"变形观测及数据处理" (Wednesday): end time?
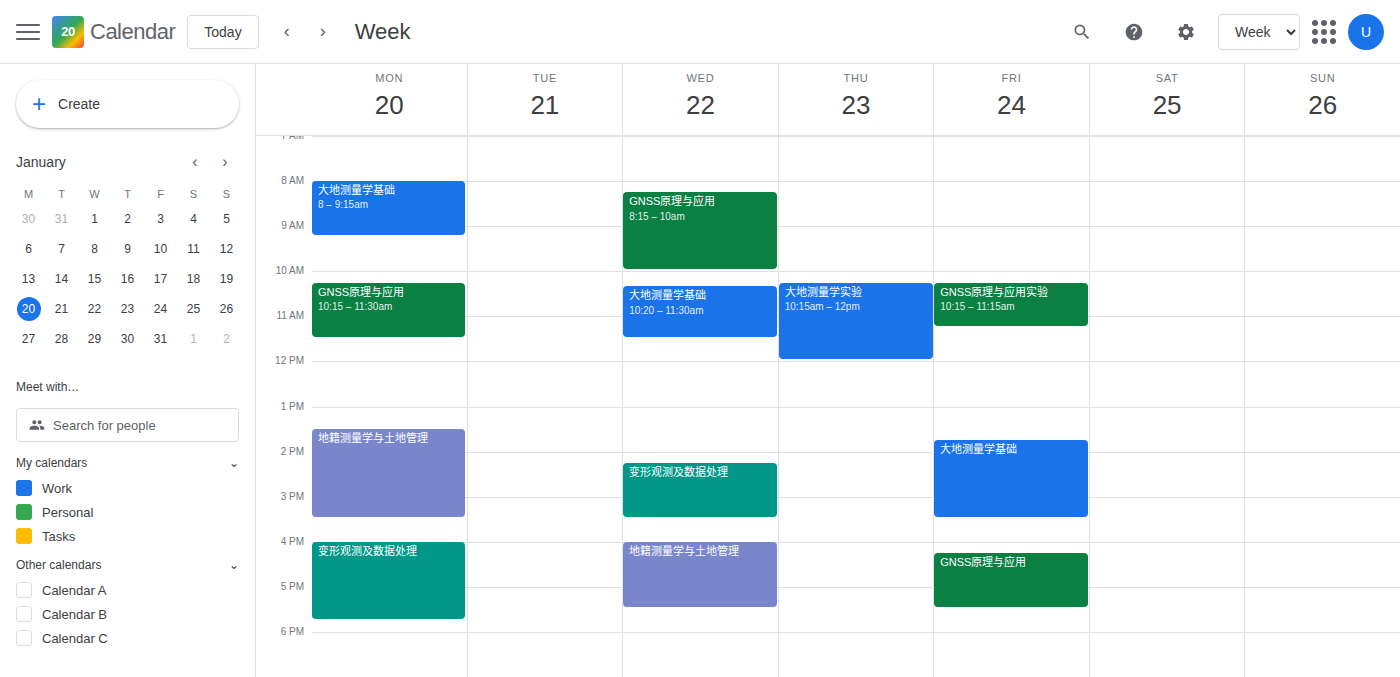
3:30 PM